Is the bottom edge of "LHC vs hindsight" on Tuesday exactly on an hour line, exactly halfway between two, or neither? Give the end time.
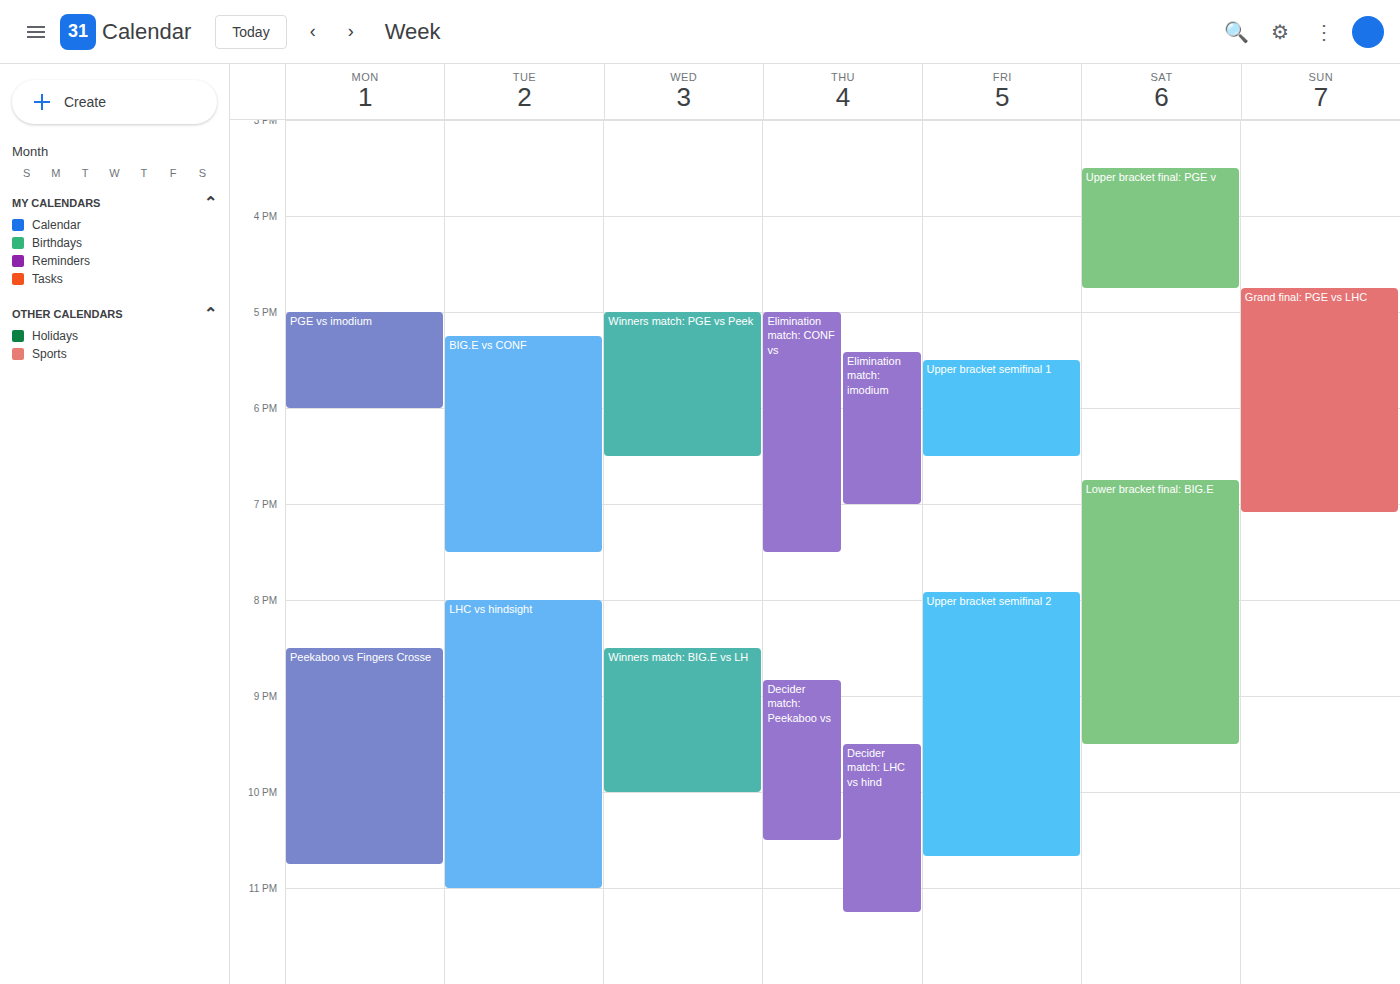
11:00 PM -- exactly on the 11 PM line.